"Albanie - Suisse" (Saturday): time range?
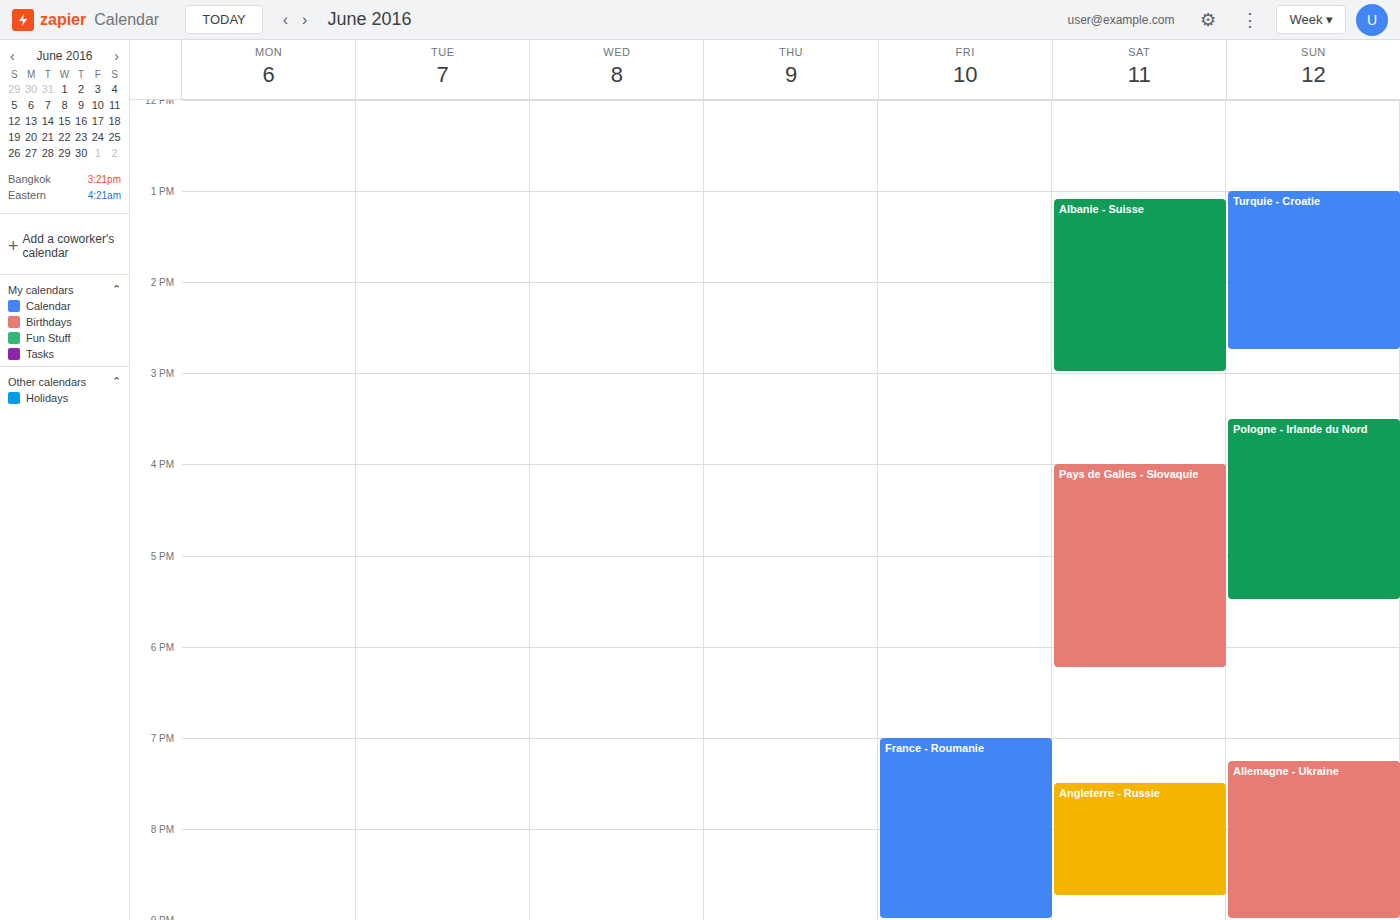
1:05 PM to 3:00 PM